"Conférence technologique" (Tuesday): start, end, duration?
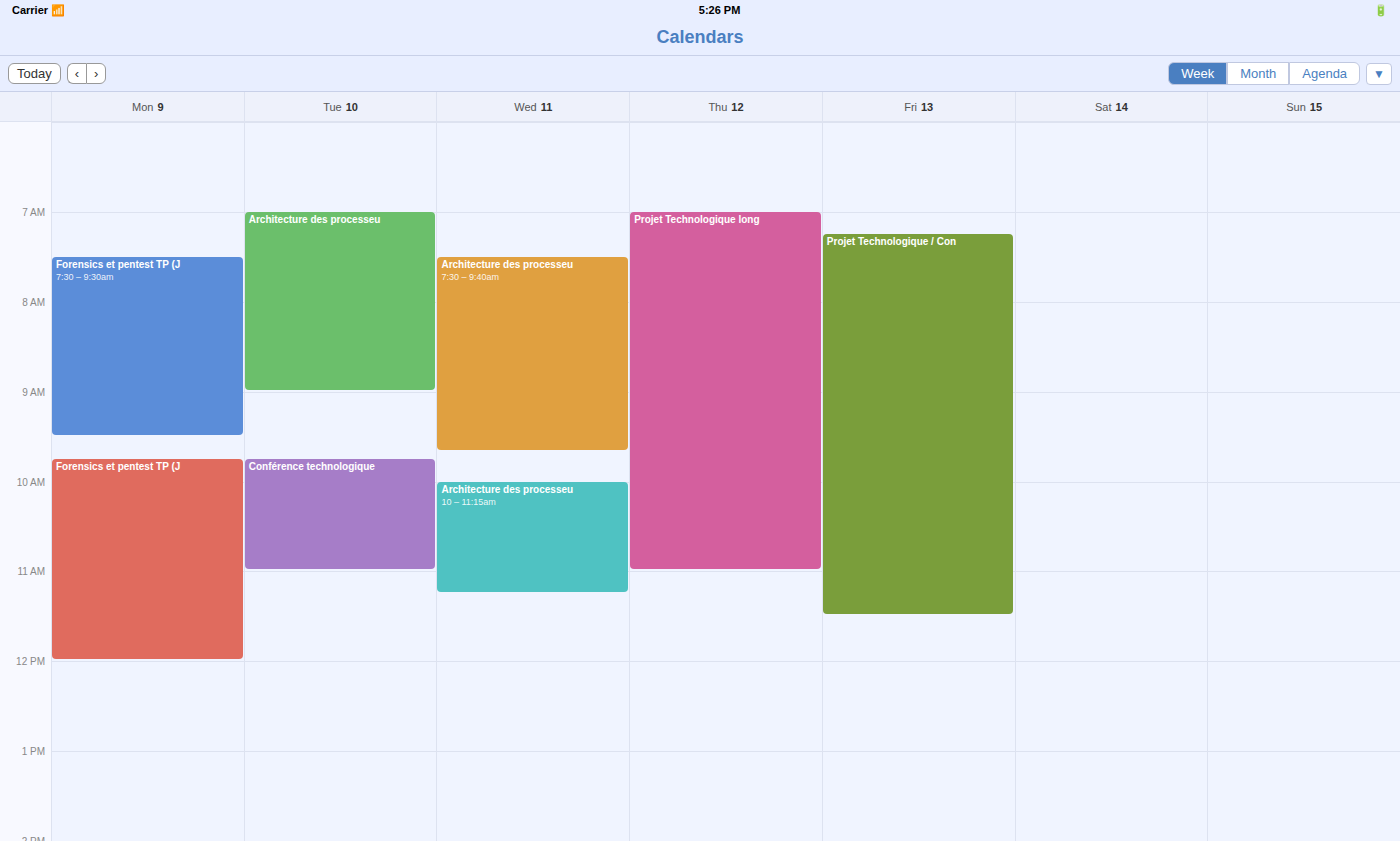
9:45 AM to 11:00 AM, 1 hour 15 minutes